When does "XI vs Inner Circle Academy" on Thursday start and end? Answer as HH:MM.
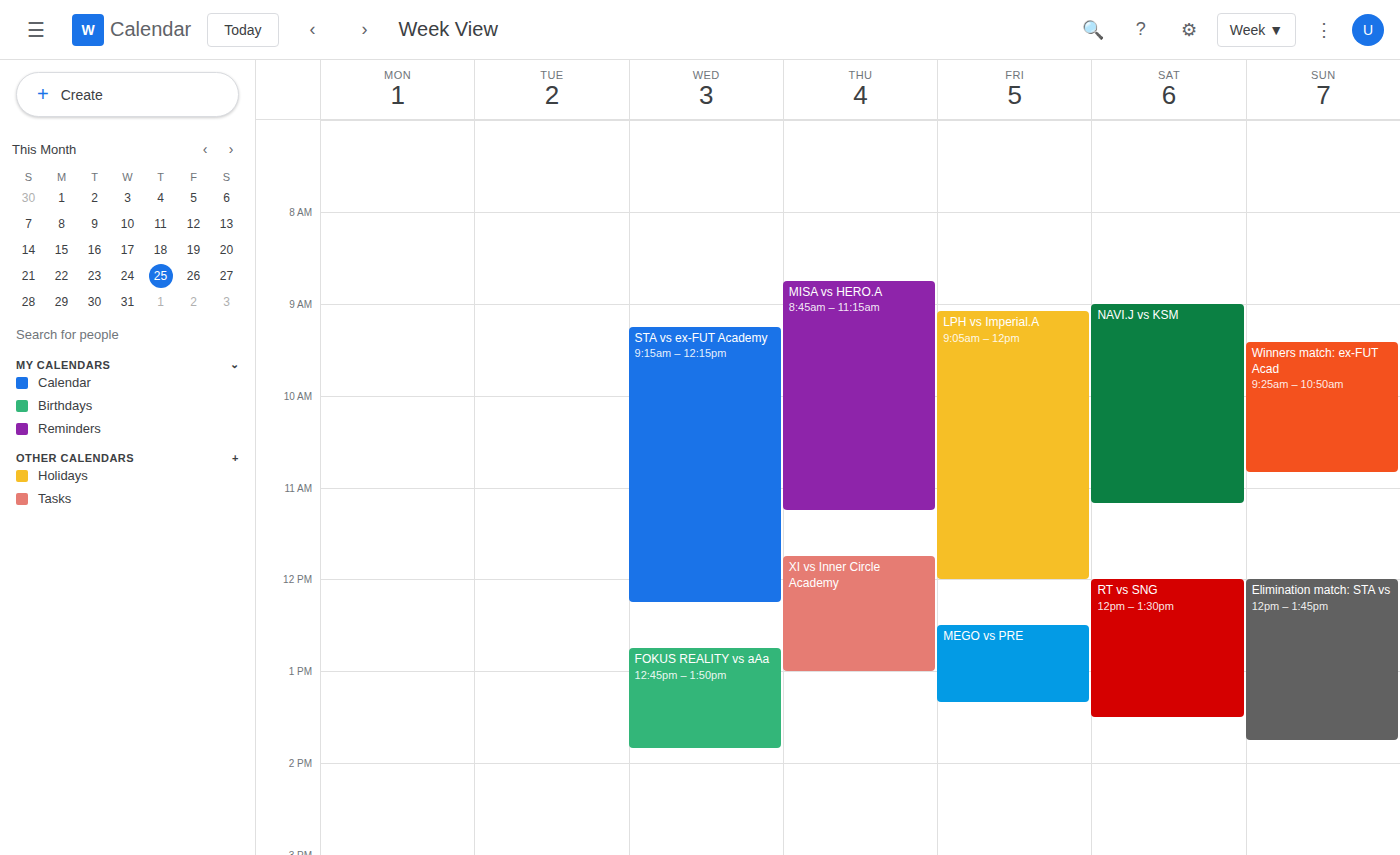
11:45 to 13:00